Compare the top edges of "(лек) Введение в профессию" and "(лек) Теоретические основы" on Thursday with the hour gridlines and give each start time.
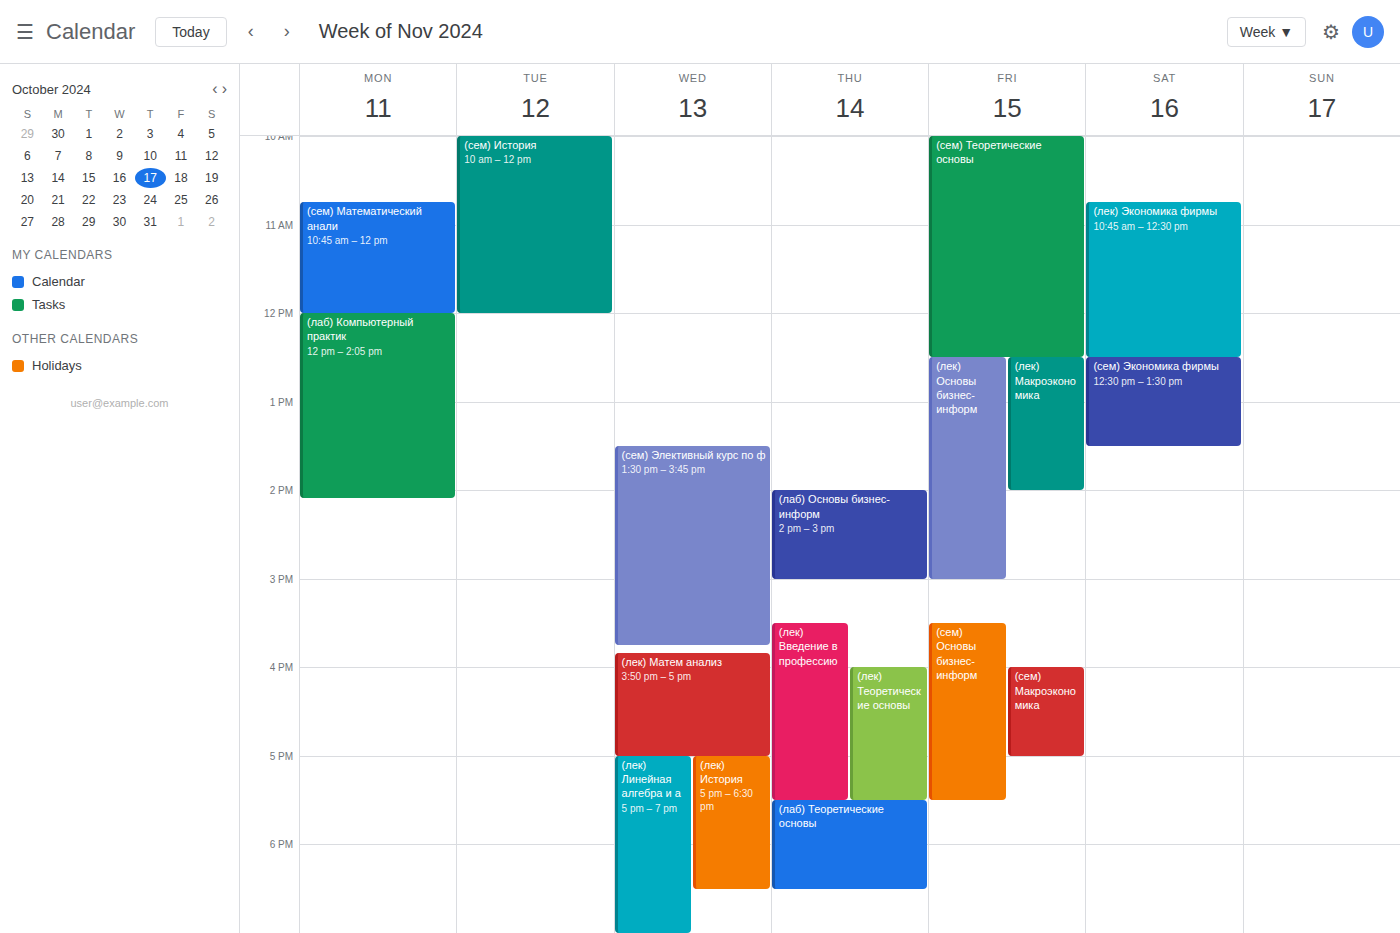
"(лек) Введение в профессию": 3:30 PM, halfway between the 3 PM and 4 PM lines. "(лек) Теоретические основы": 4:00 PM, exactly on the 4 PM line.